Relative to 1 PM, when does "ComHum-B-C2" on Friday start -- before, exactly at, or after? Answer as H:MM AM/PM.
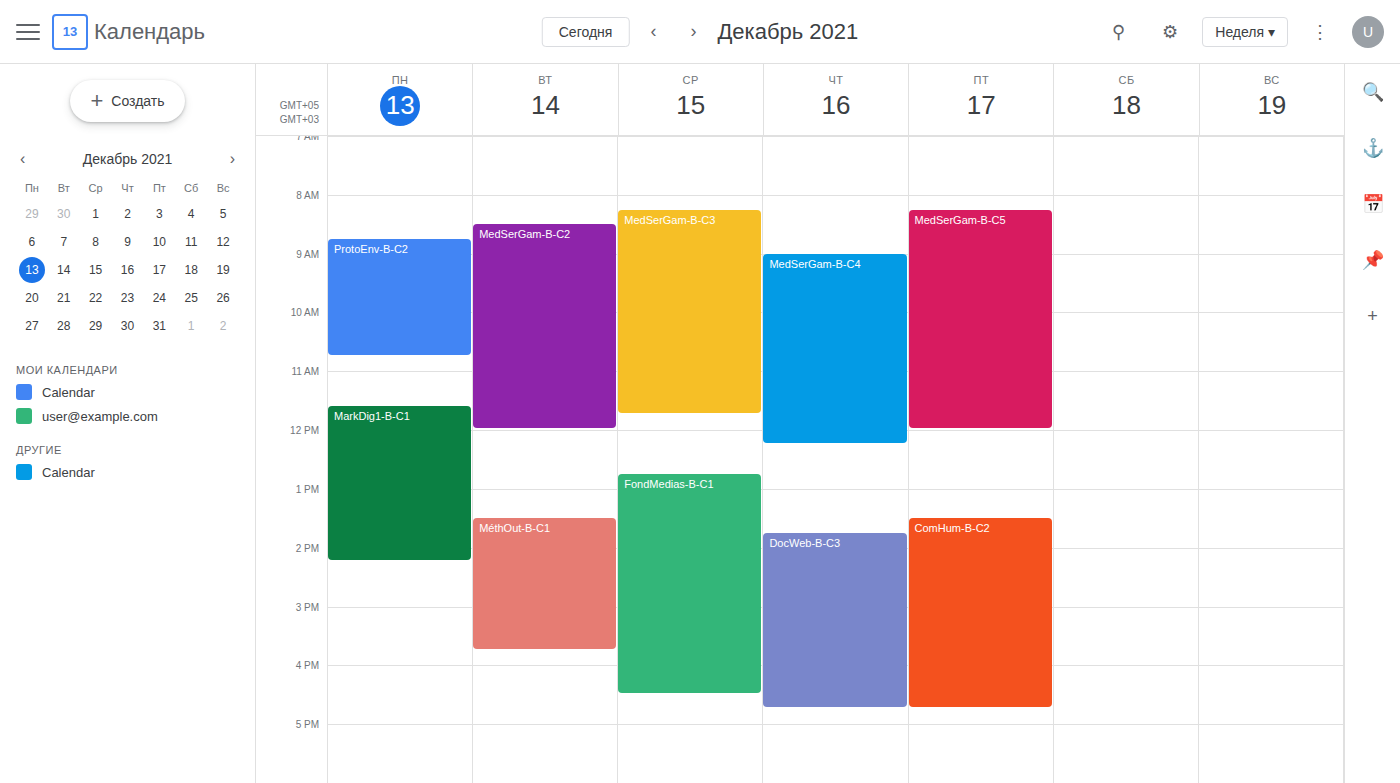
1:30 PM -- after 1 PM, 30 minutes below the 1 PM line.